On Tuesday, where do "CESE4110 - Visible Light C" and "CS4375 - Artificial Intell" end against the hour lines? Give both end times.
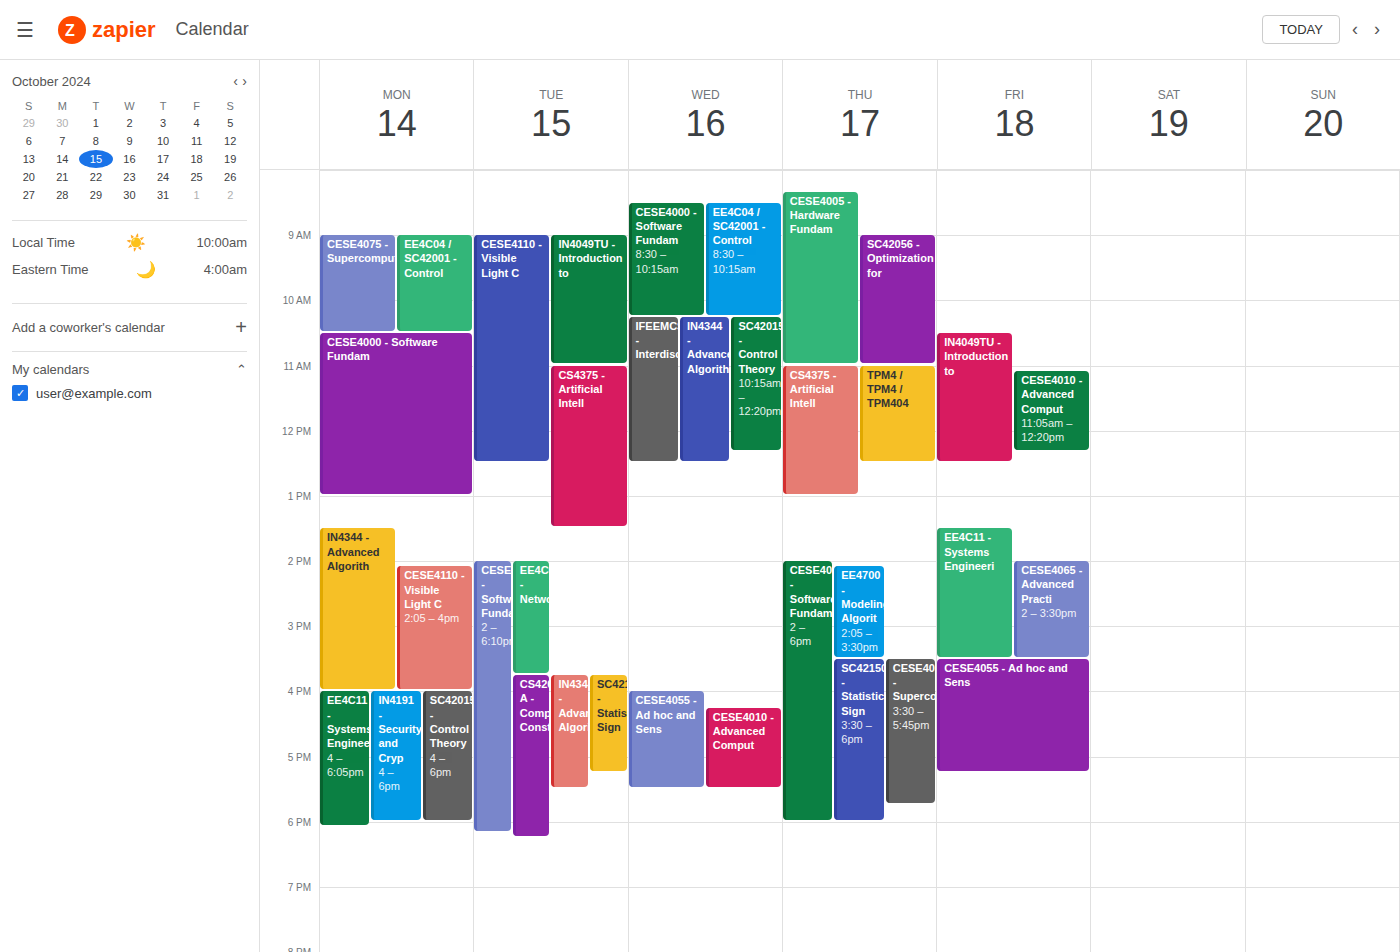
"CESE4110 - Visible Light C": 12:30 PM, halfway between the 12 PM and 1 PM lines. "CS4375 - Artificial Intell": 1:30 PM, halfway between the 1 PM and 2 PM lines.